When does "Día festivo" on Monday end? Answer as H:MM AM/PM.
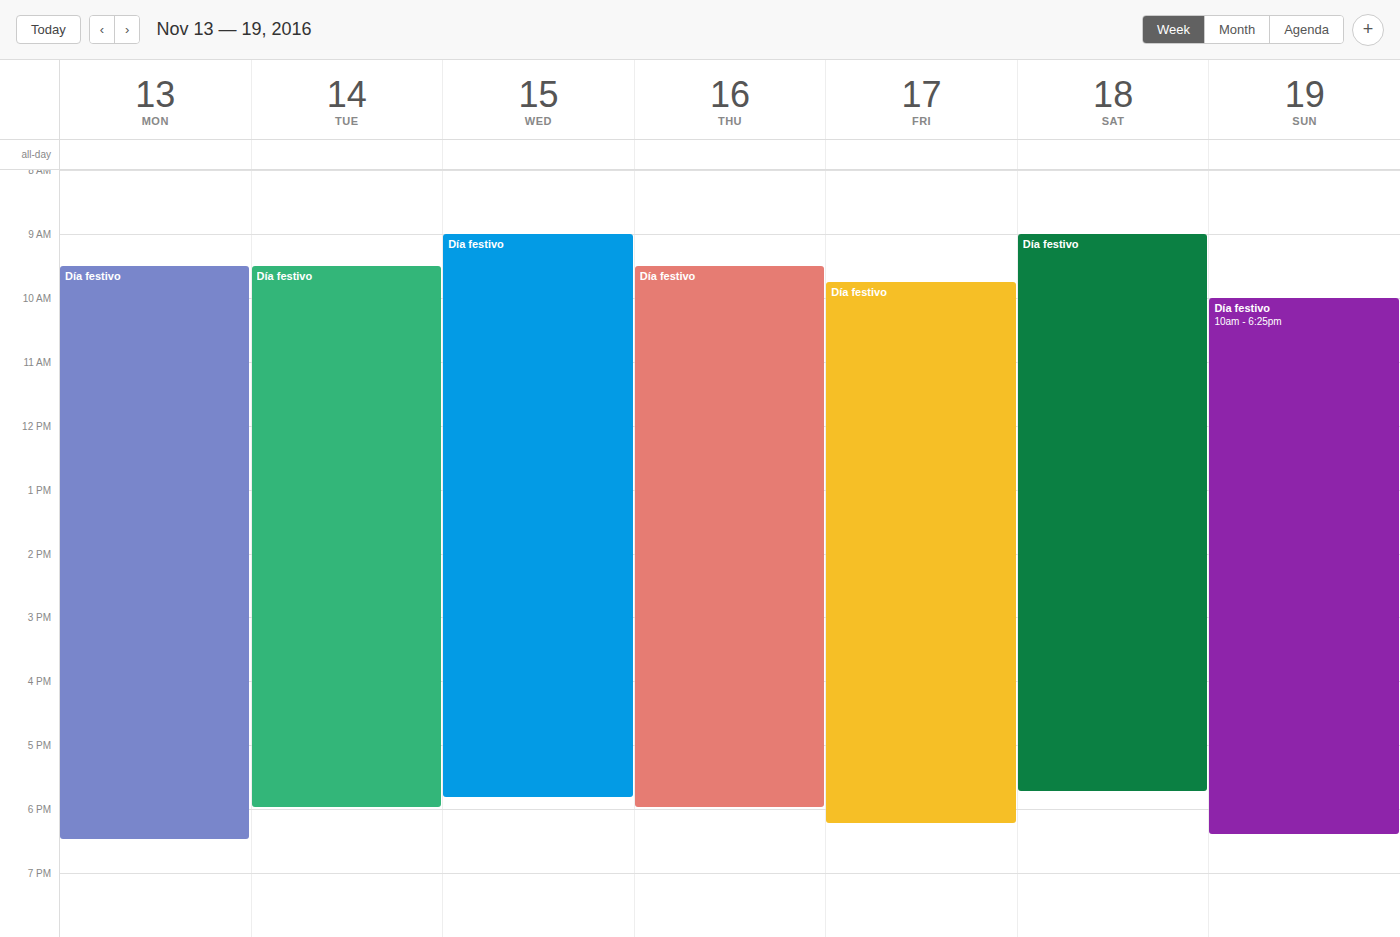
6:30 PM